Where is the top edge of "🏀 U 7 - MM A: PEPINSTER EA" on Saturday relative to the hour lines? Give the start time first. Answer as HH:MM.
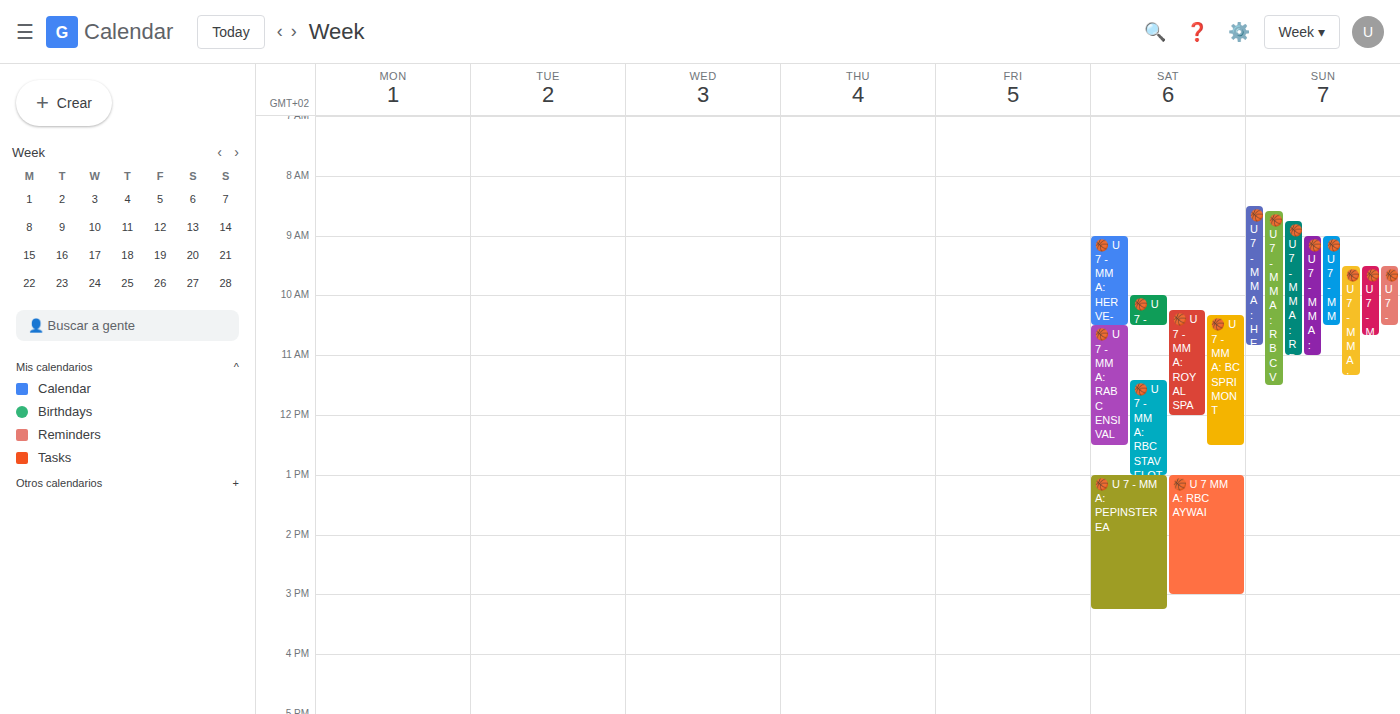
13:00 -- exactly on the 13:00 line.